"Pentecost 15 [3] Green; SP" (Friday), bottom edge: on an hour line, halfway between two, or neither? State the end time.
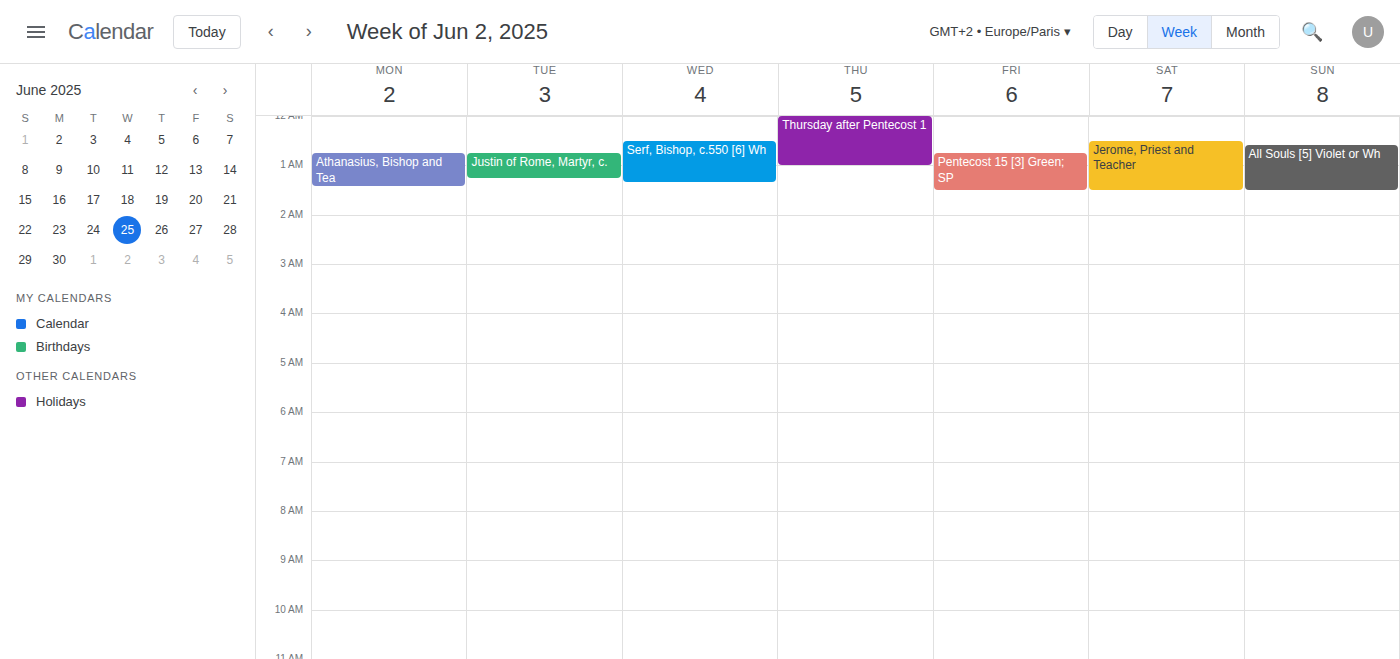
1:30 AM -- halfway between the 1 AM and 2 AM lines.